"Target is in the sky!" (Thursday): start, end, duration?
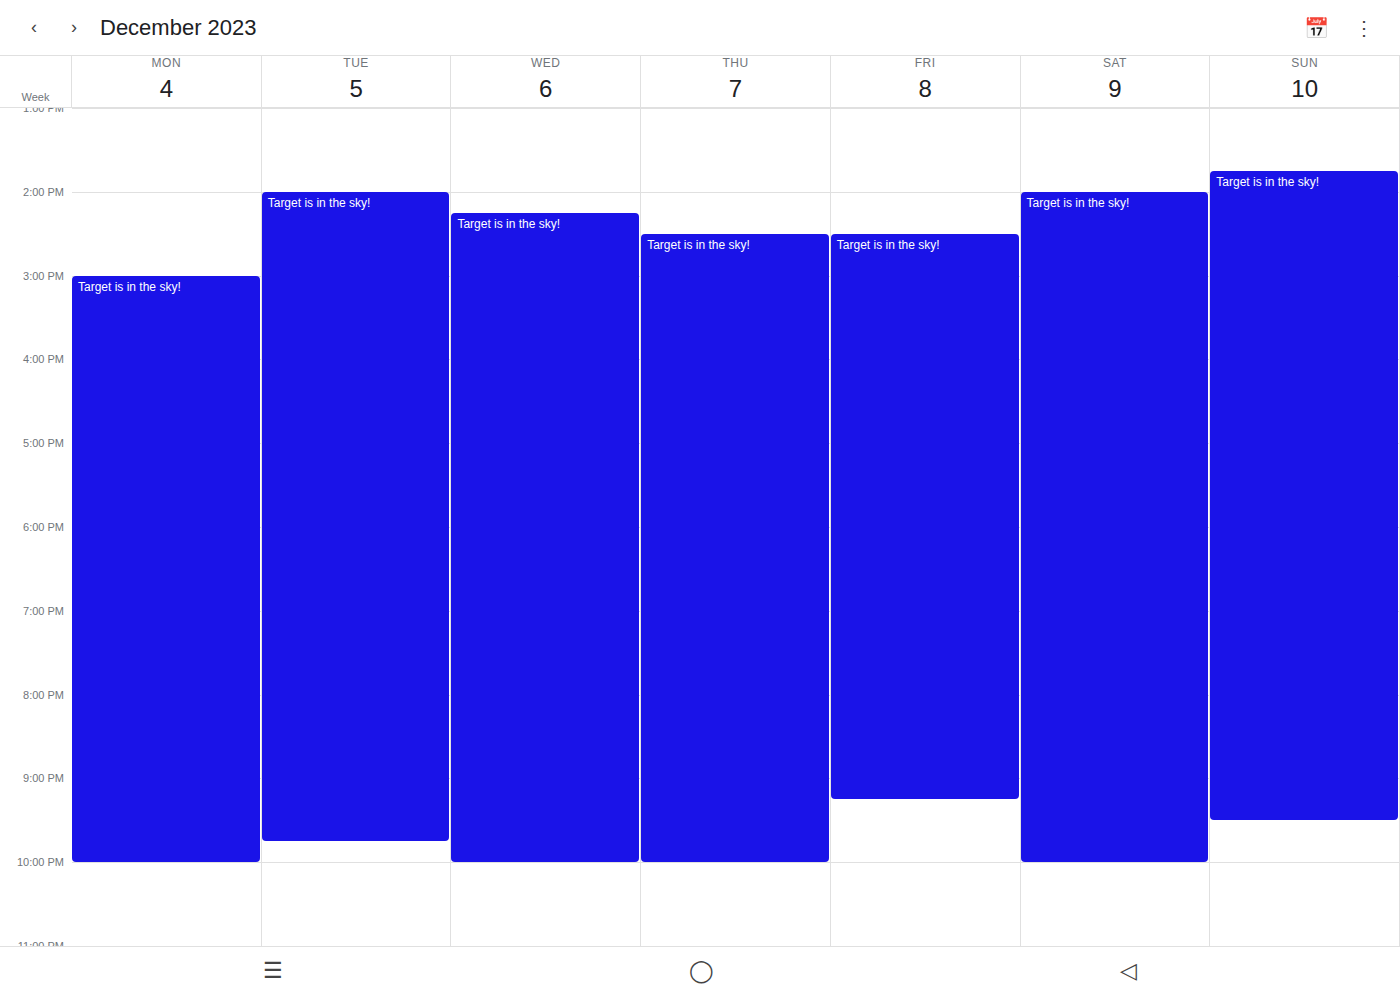
2:30 PM to 10:00 PM, 7 hours 30 minutes